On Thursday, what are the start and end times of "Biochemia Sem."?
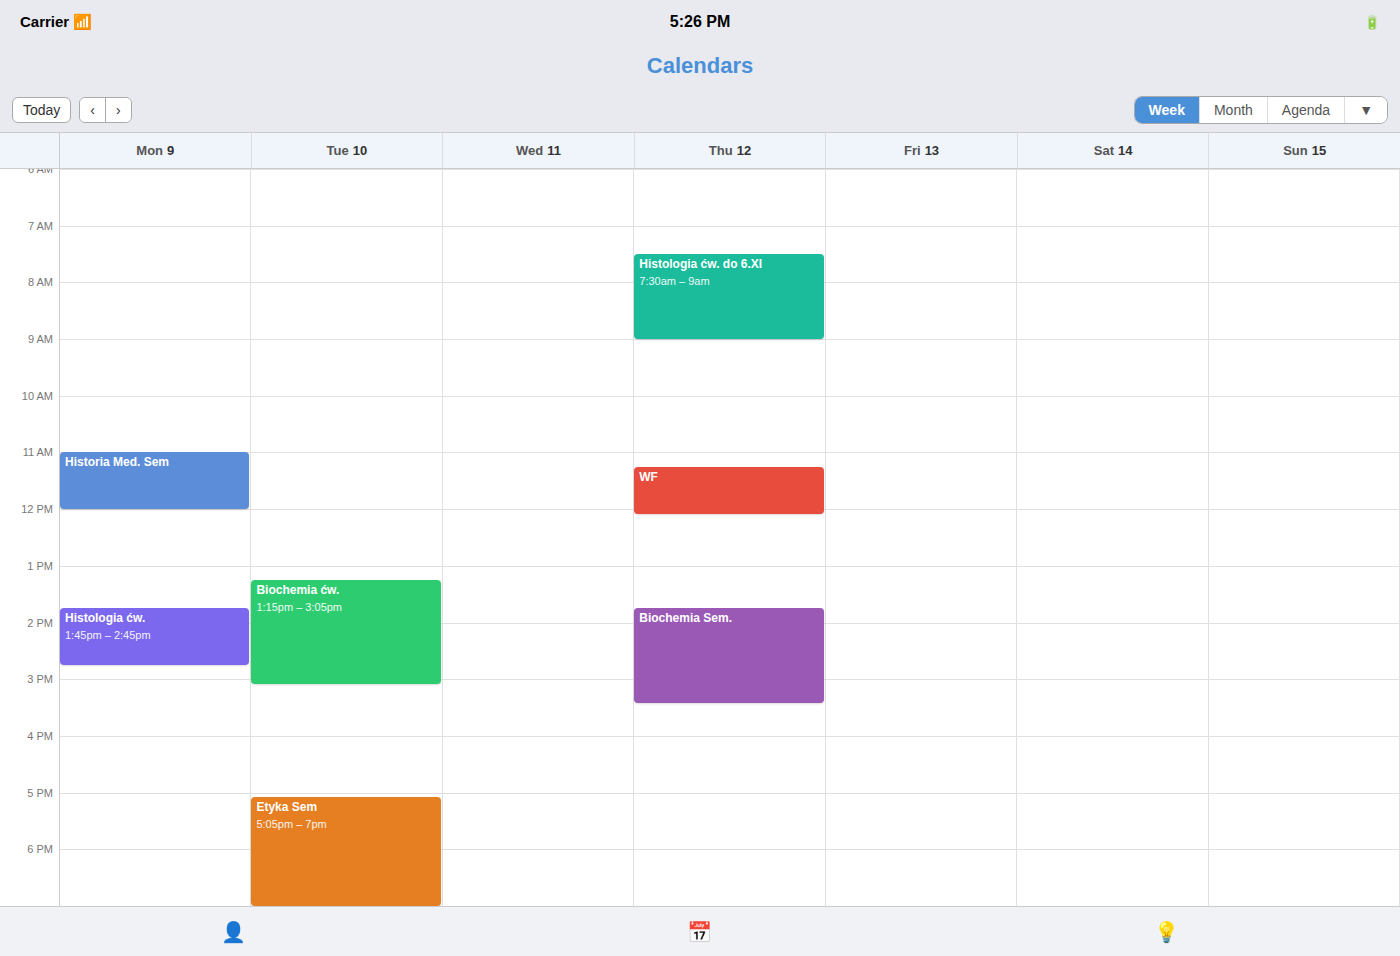
1:45 PM to 3:25 PM